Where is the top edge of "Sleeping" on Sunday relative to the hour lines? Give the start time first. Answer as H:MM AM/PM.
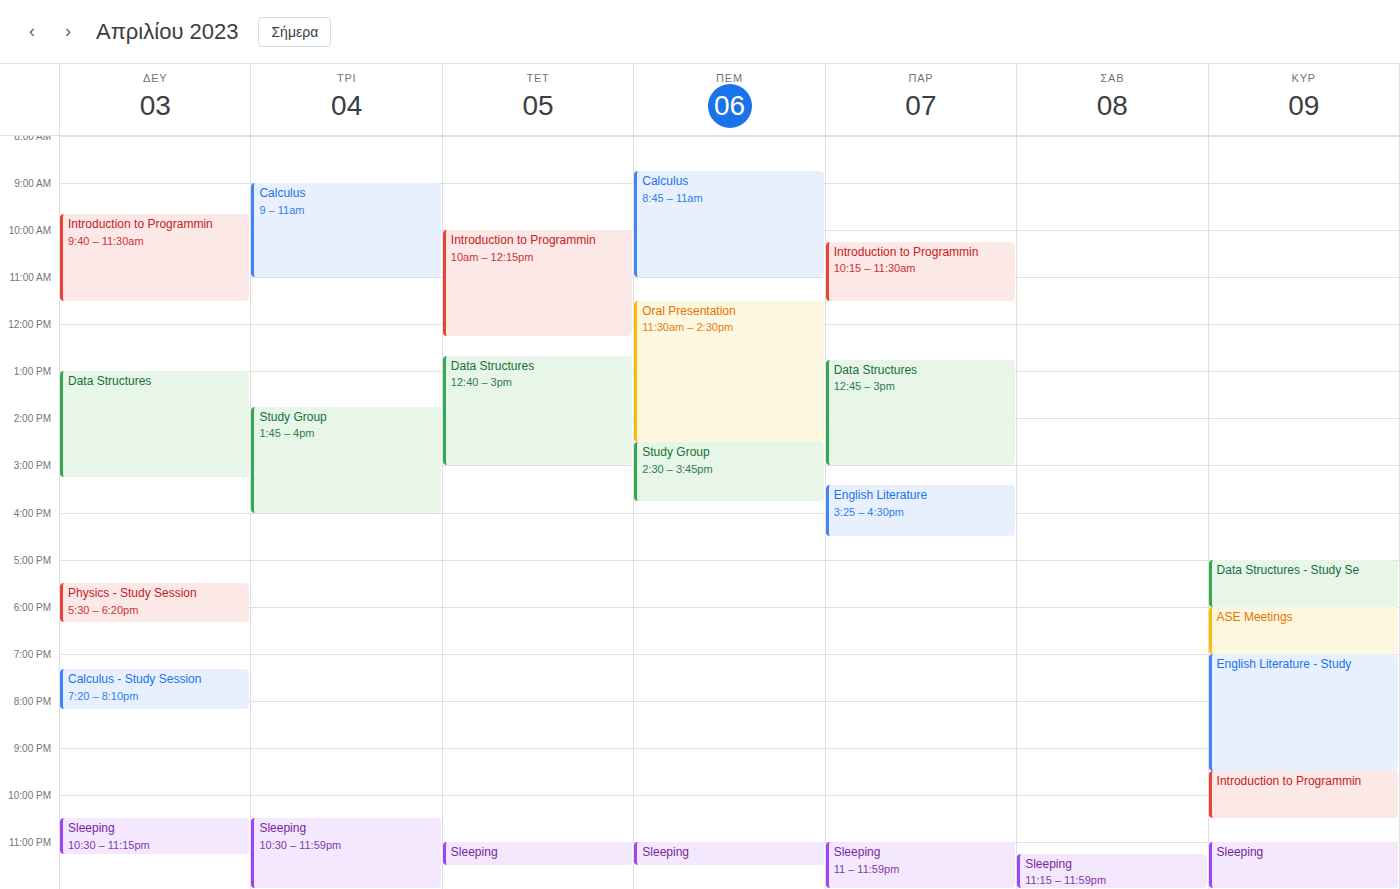
11:00 PM -- exactly on the 11 PM line.